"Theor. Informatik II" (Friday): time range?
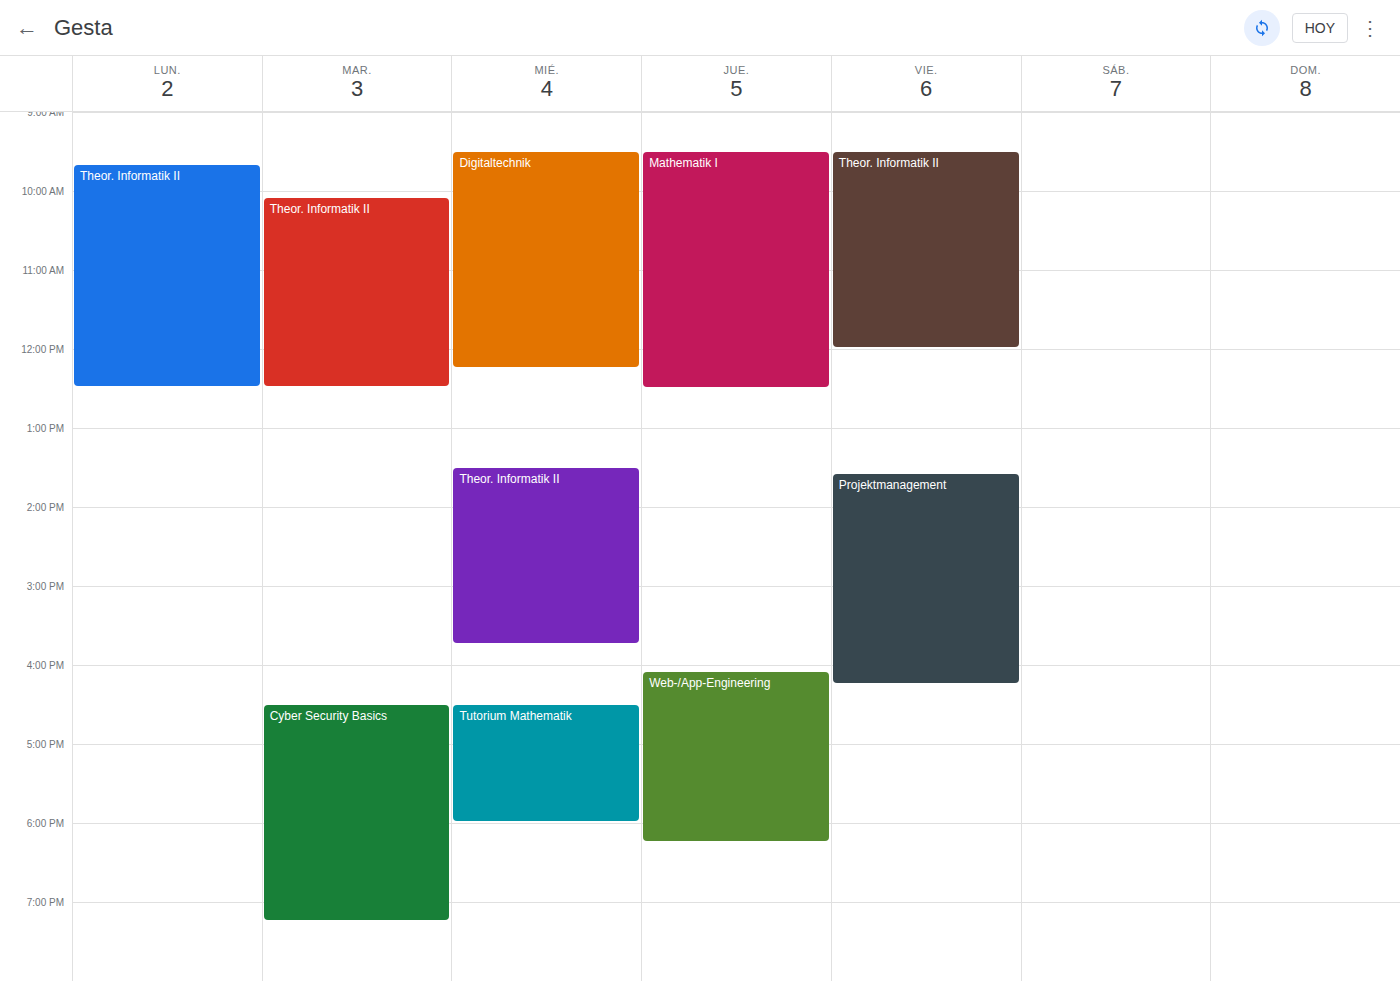
9:30 AM to 12:00 PM